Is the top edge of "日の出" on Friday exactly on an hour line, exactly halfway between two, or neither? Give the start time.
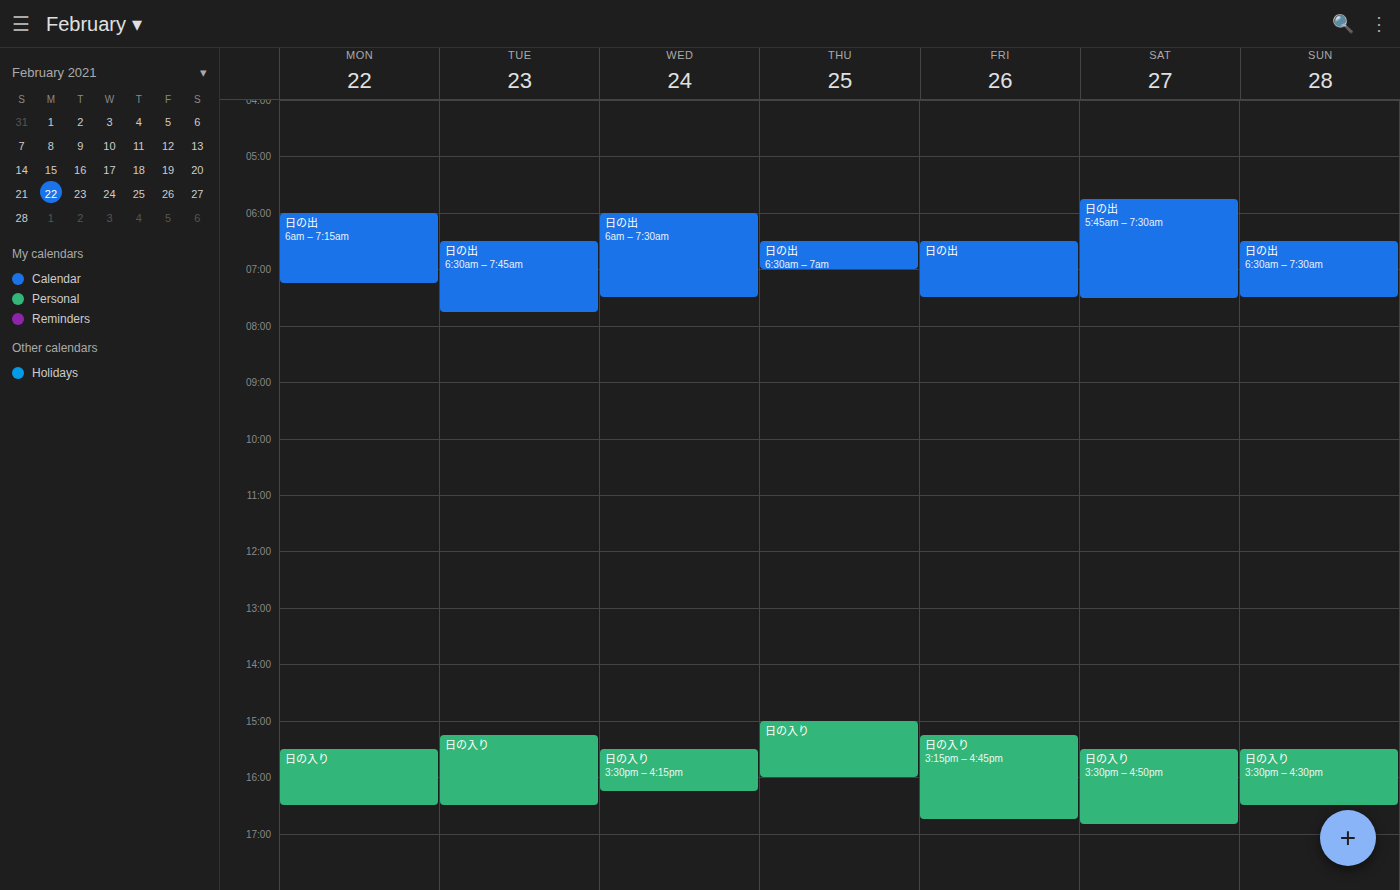
06:30 -- halfway between the 06:00 and 07:00 lines.